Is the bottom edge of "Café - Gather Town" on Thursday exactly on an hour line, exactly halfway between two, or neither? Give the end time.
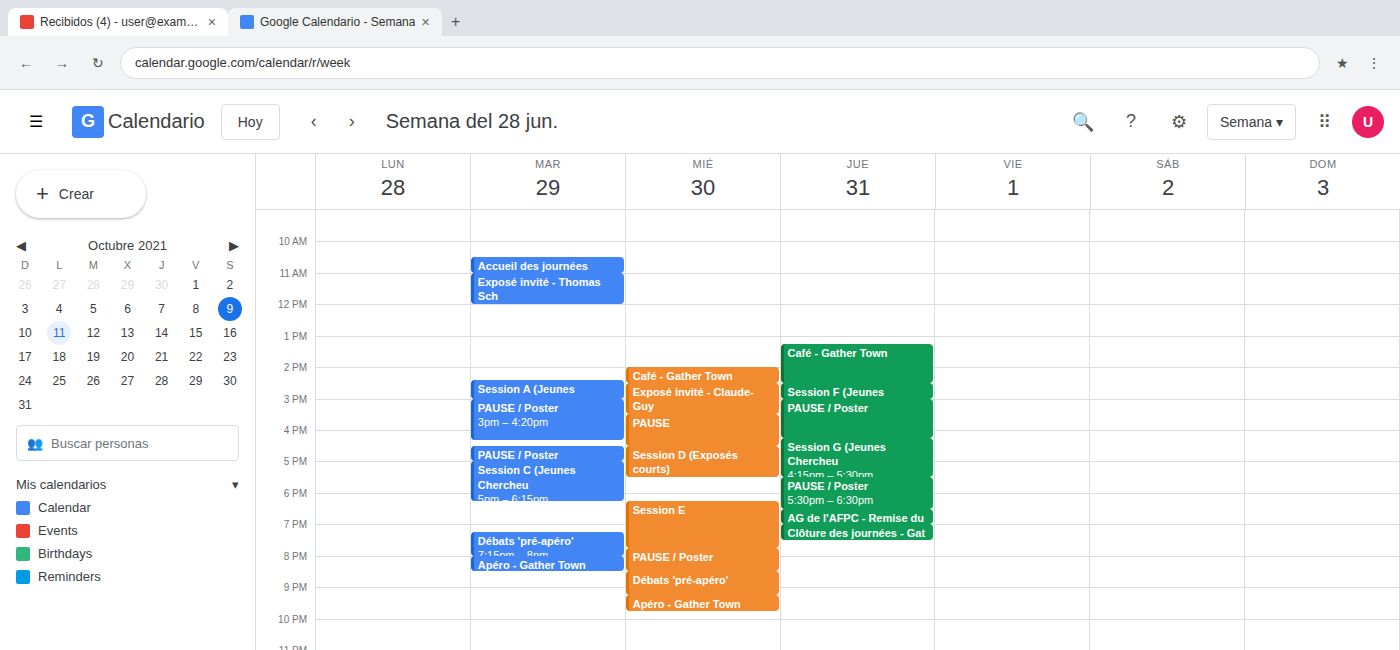
2:30 PM -- halfway between the 2 PM and 3 PM lines.